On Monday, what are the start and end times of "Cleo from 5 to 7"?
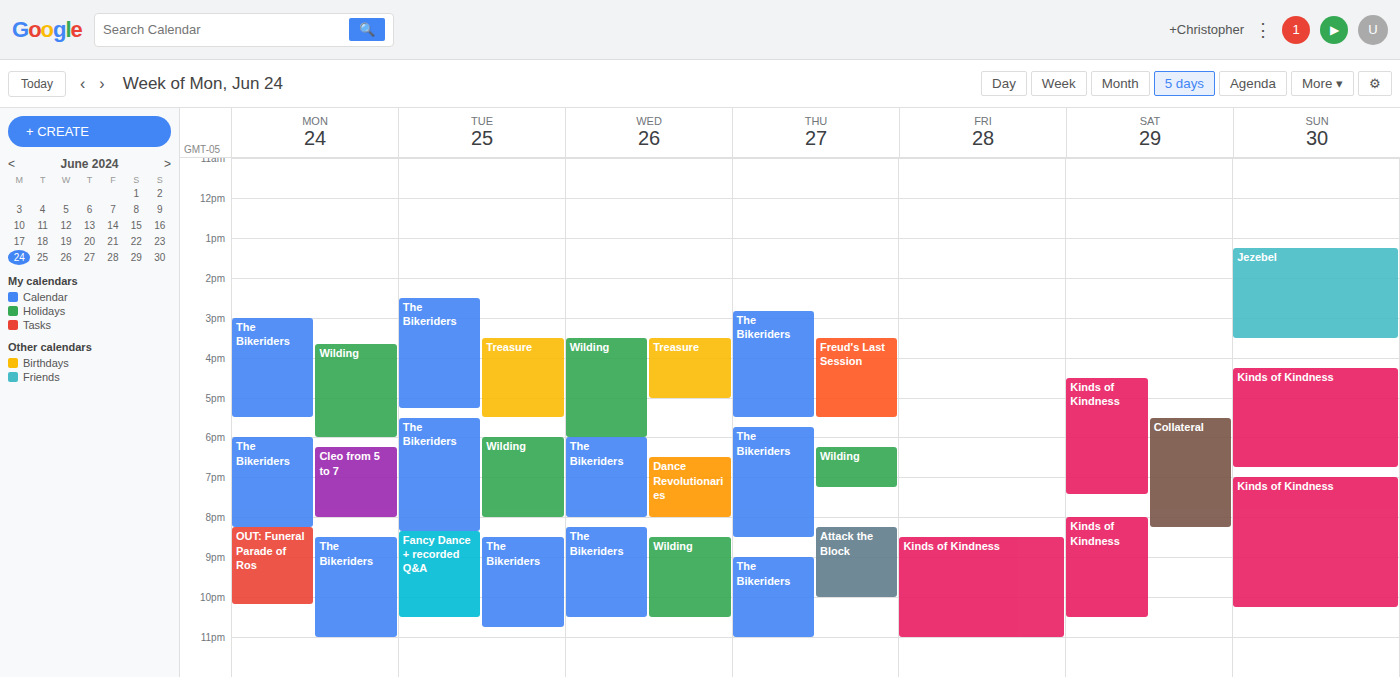
6:15 PM to 8:00 PM